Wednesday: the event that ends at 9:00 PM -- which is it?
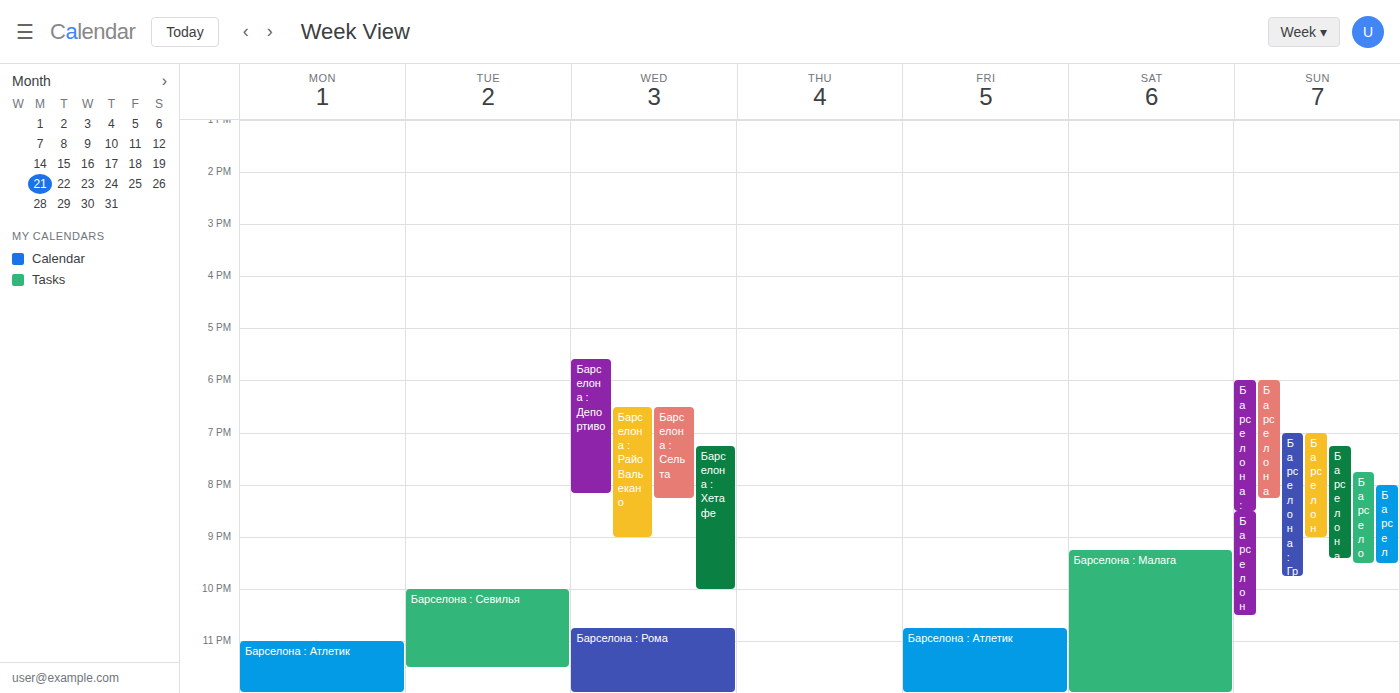
"Барселона : Райо Вальекано"